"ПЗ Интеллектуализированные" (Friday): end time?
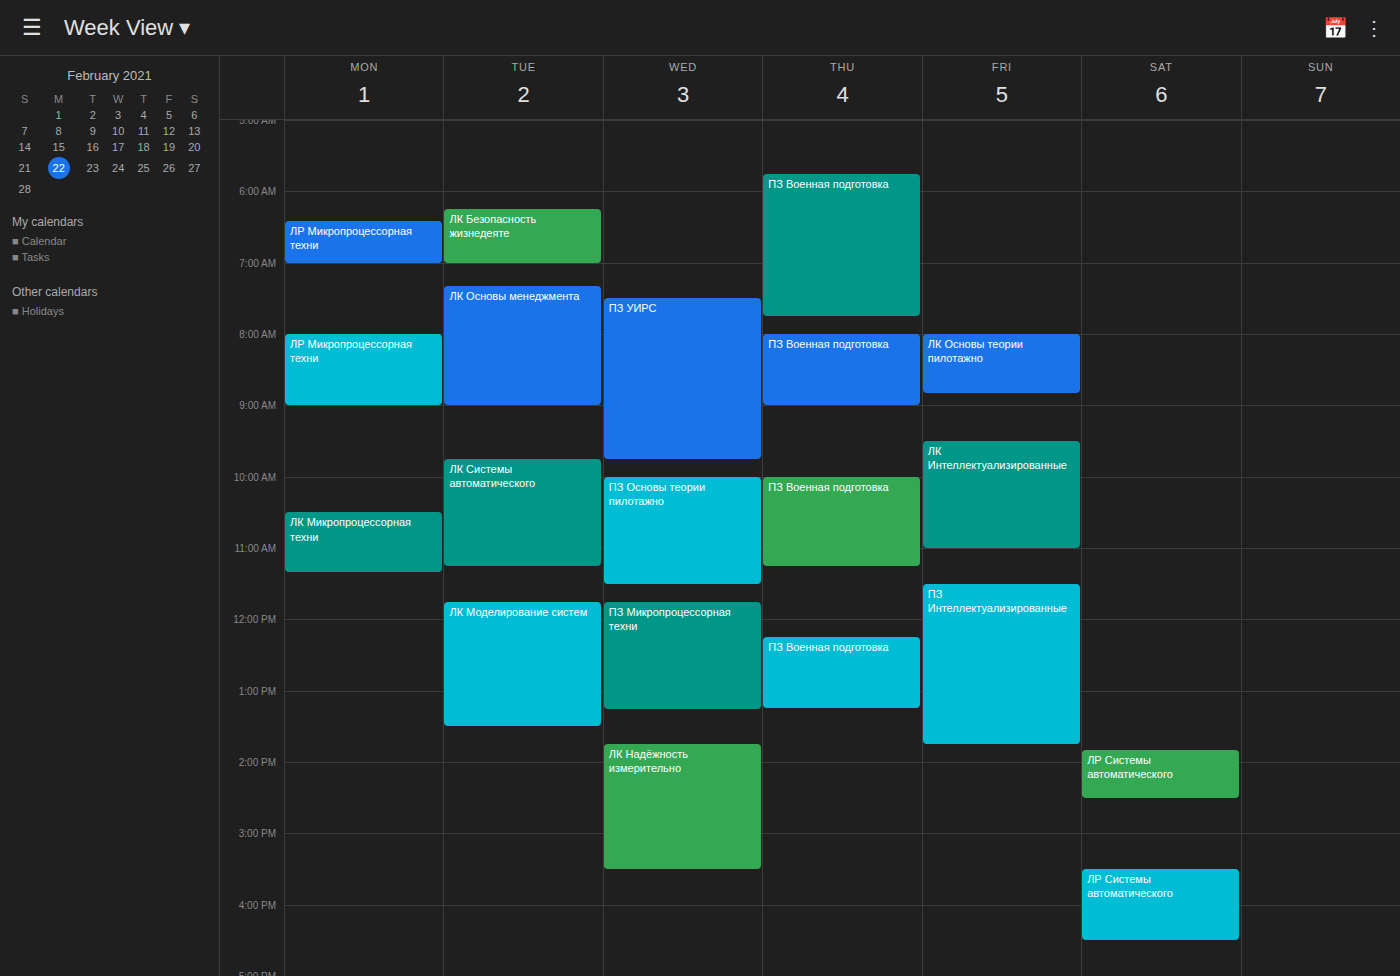
1:45 PM